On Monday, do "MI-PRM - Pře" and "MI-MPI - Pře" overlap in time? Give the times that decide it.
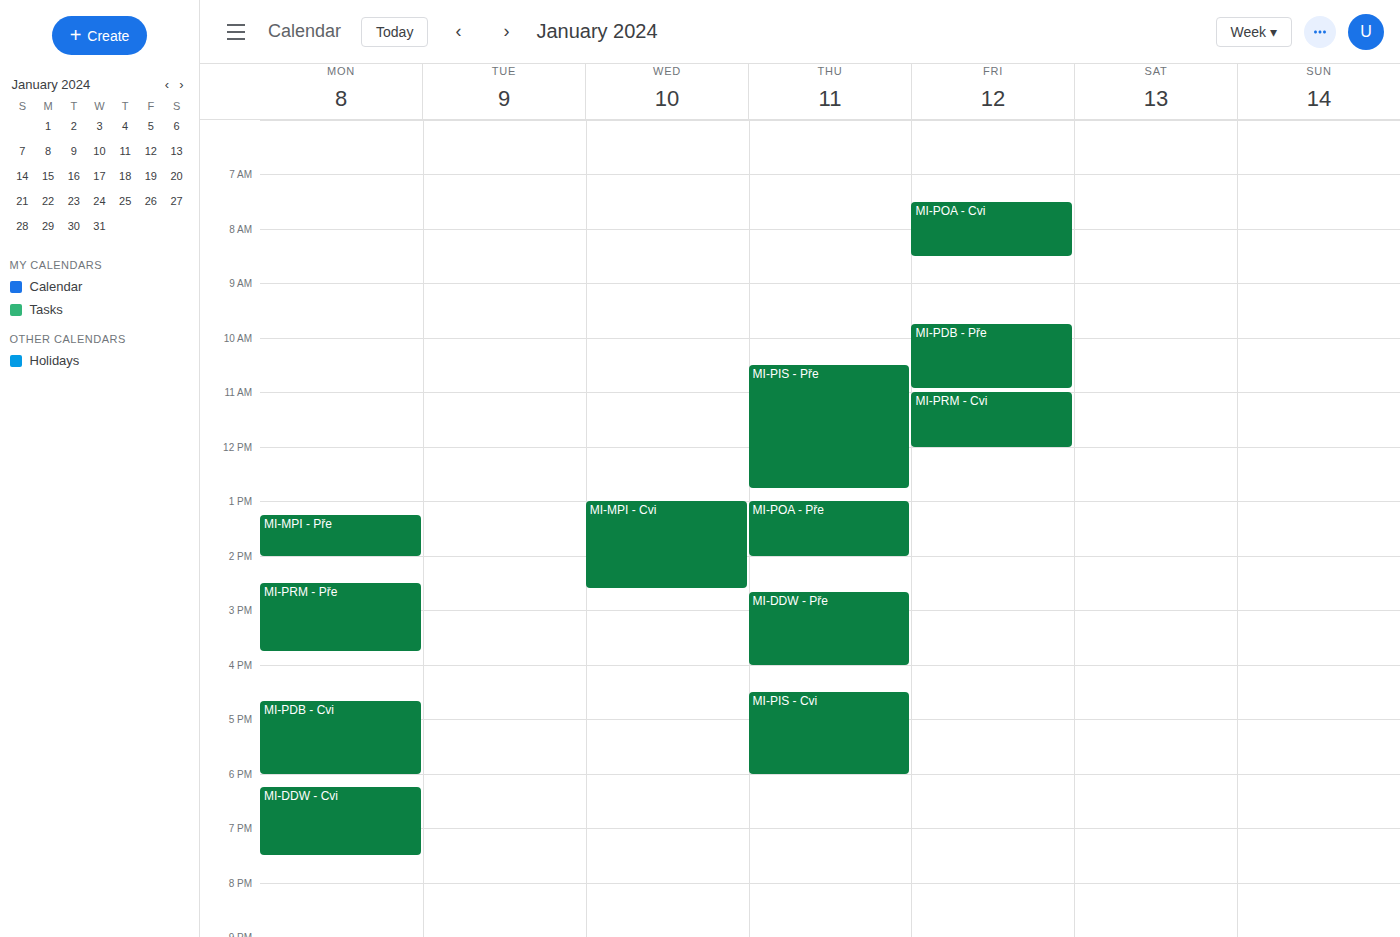
"MI-MPI - Pře" ends at 2:00 PM and "MI-PRM - Pře" starts at 2:30 PM -- no overlap.